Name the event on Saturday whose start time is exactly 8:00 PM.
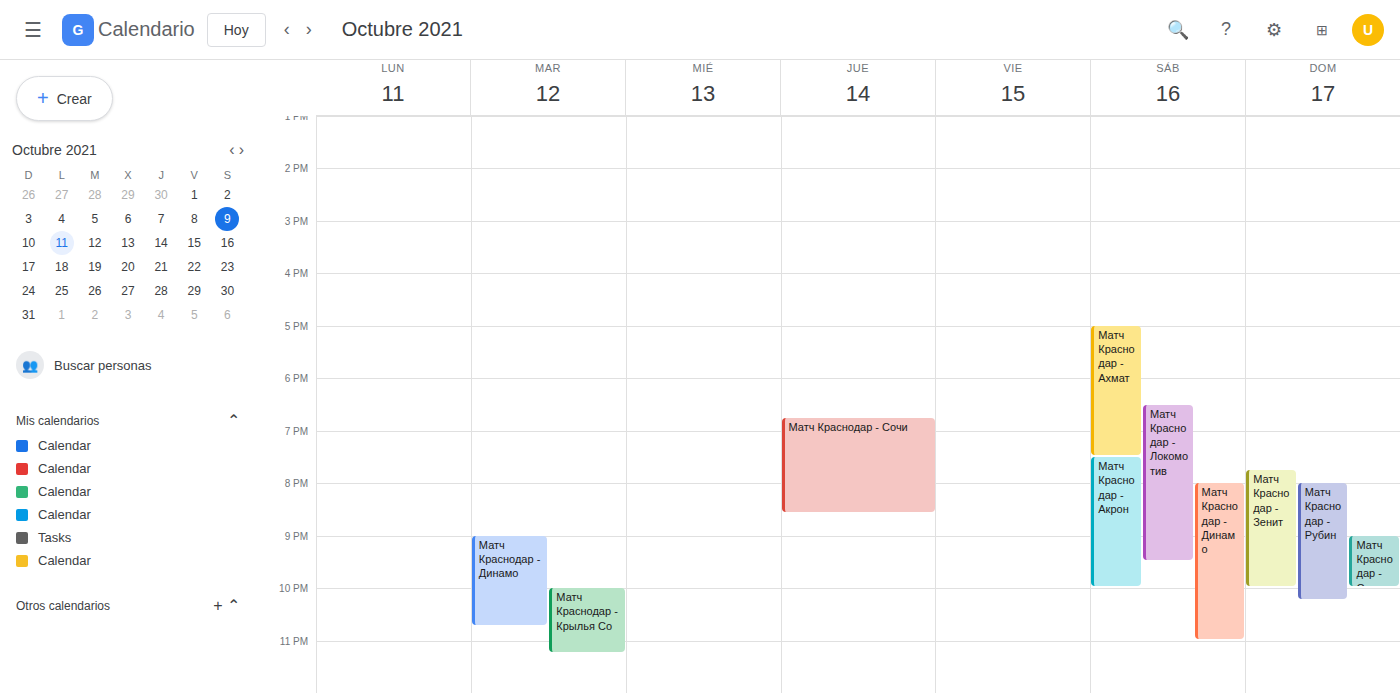
"Матч Краснодар - Динамо"